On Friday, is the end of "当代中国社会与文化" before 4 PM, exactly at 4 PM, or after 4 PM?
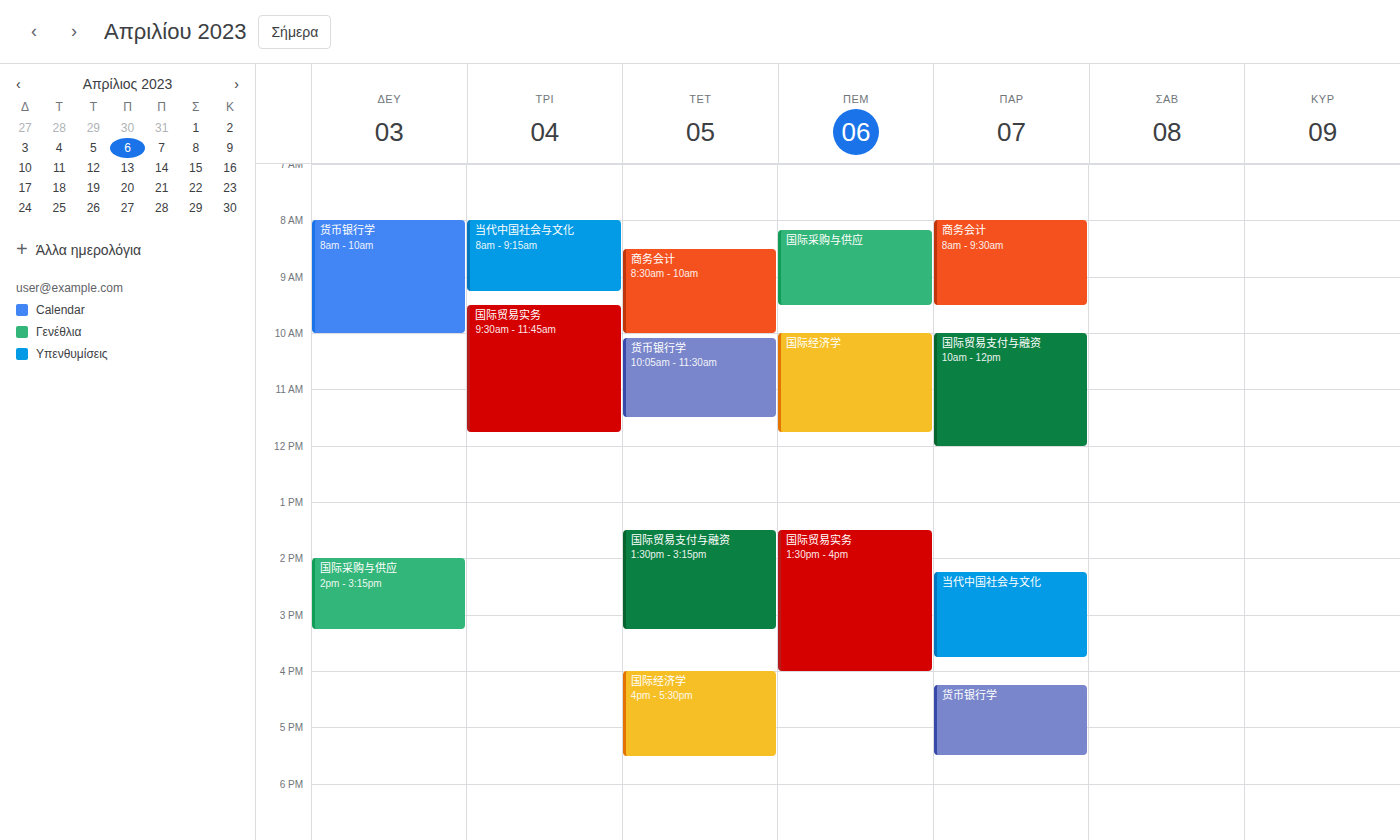
3:45 PM -- before 4 PM, 15 minutes above the 4 PM line.